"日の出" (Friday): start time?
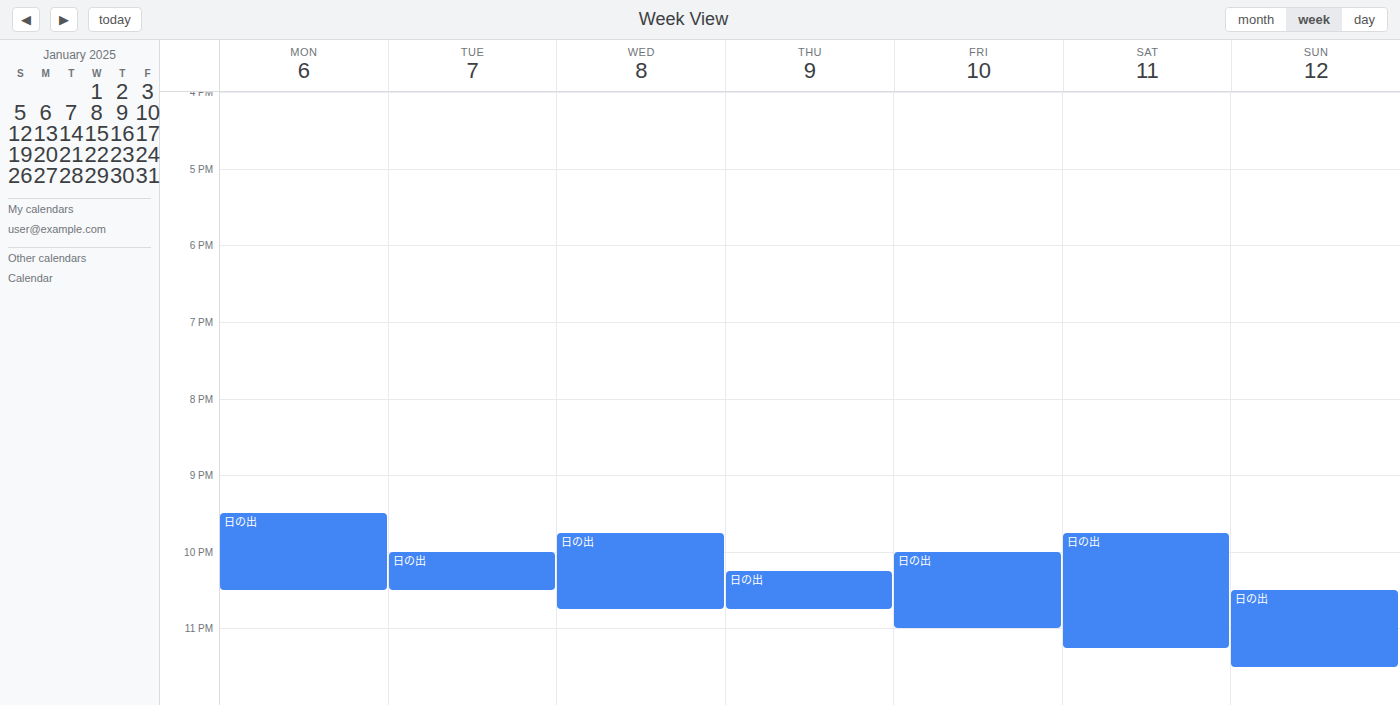
22:00